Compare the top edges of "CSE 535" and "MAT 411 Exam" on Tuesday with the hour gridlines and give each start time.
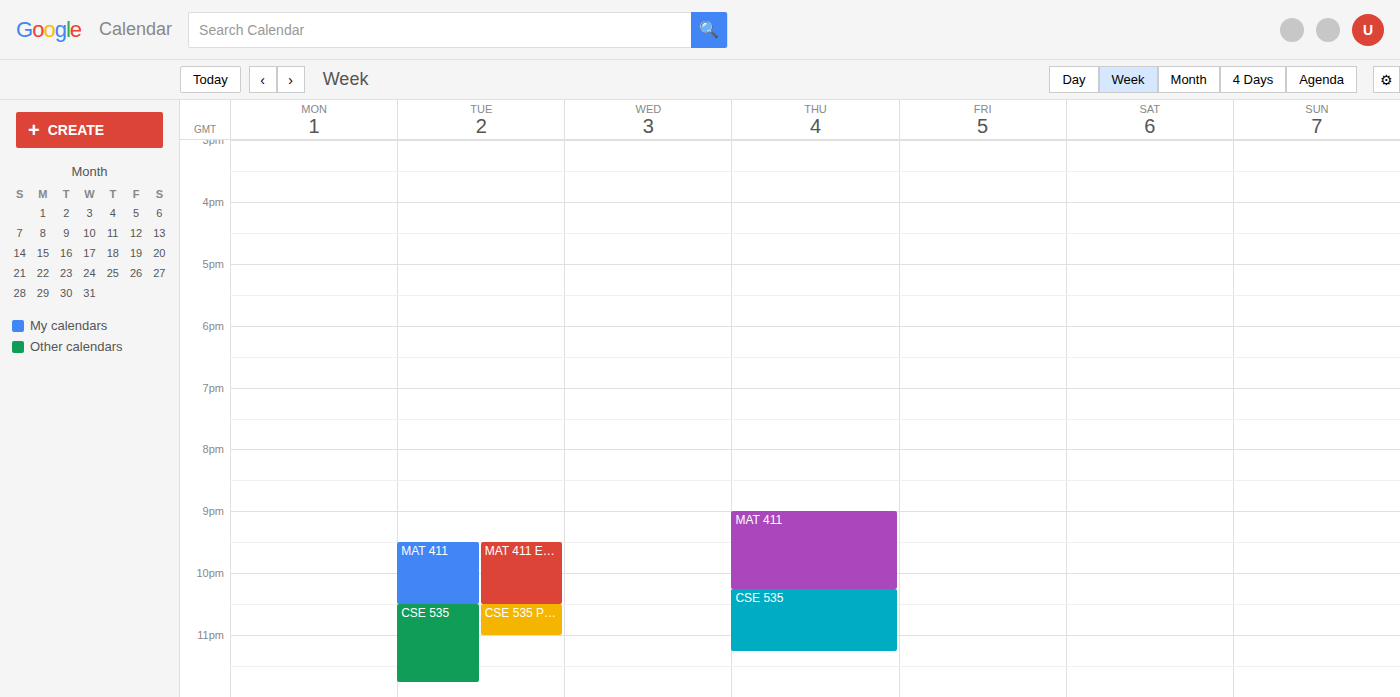
"CSE 535": 10:30 PM, halfway between the 10 PM and 11 PM lines. "MAT 411 Exam": 9:30 PM, halfway between the 9 PM and 10 PM lines.